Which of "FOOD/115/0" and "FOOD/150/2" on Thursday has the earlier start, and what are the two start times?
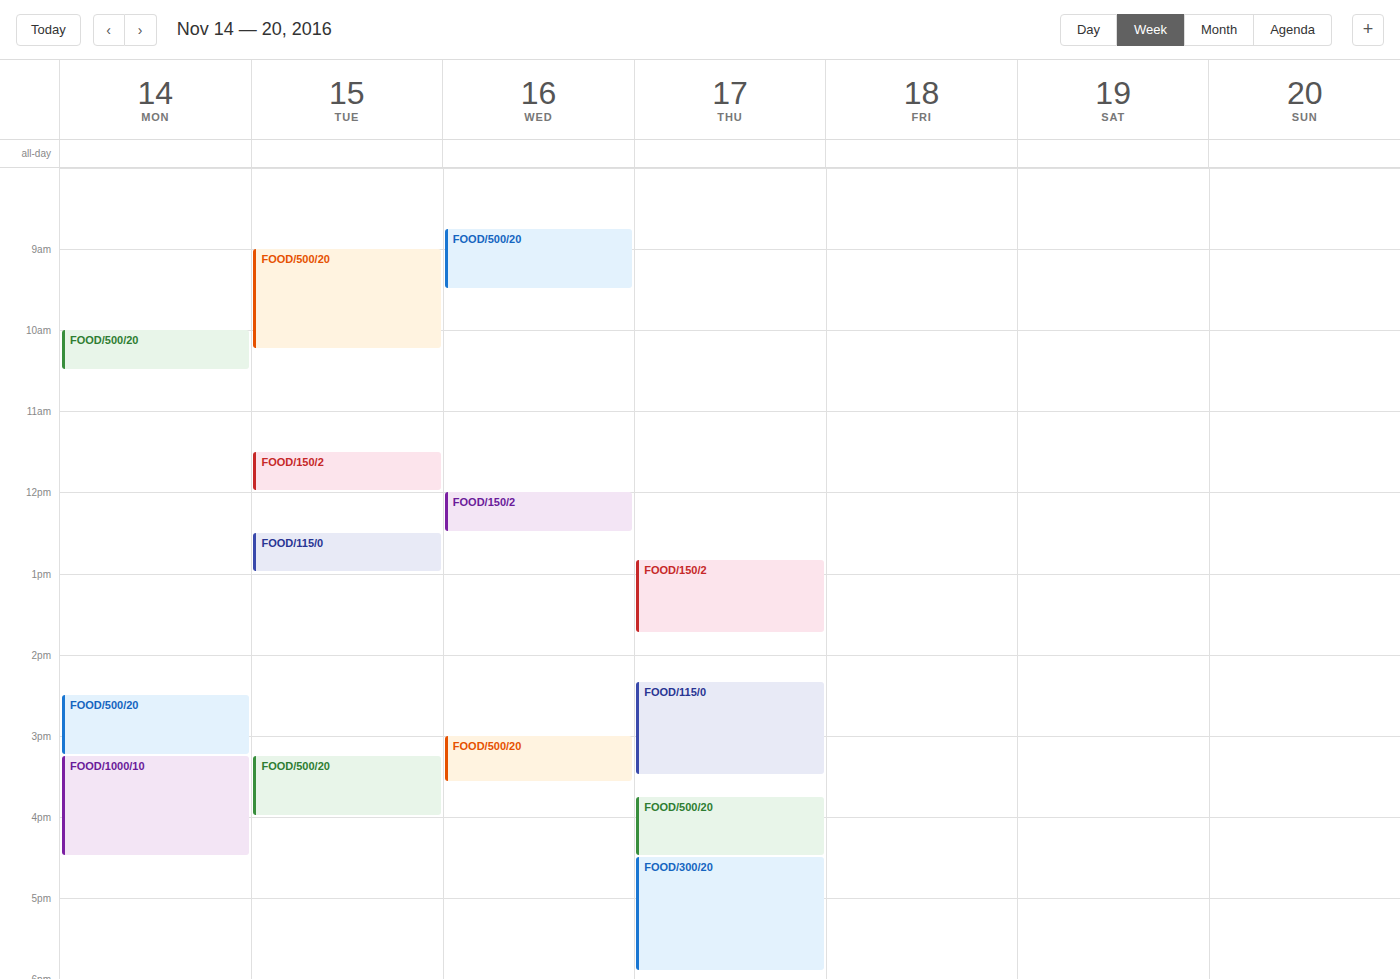
"FOOD/150/2" 12:50 PM; "FOOD/115/0" 2:20 PM.